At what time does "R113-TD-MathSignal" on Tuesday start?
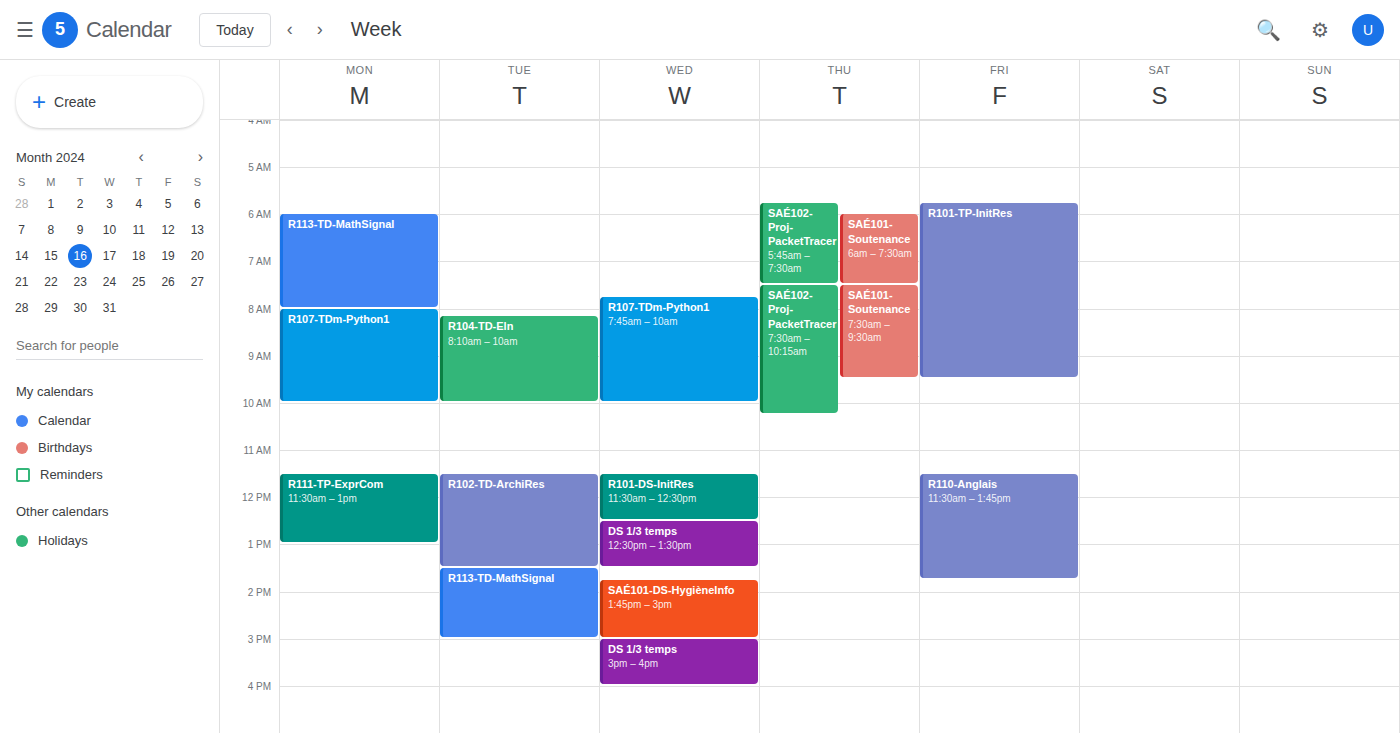
1:30 PM